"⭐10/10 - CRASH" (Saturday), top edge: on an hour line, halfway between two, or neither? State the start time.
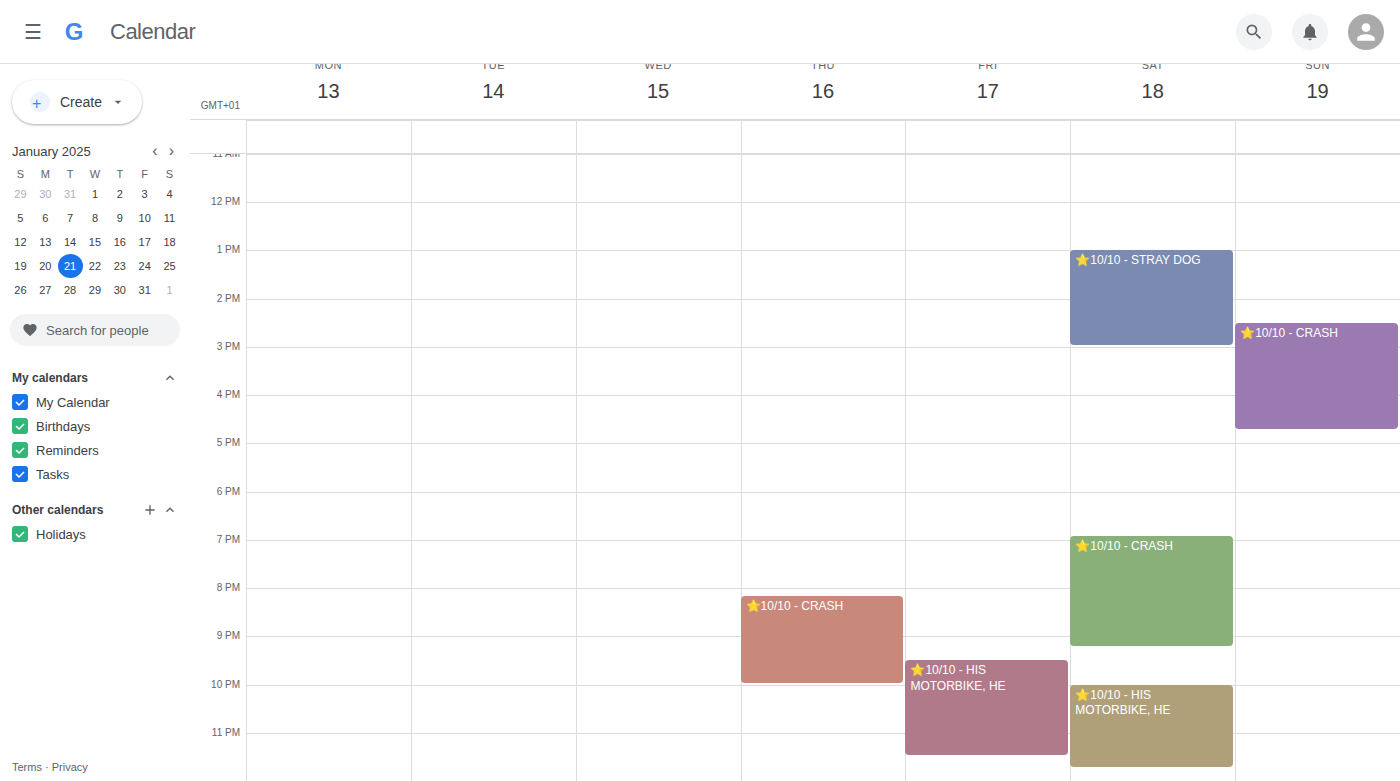
6:55 PM -- neither: 55 minutes below the 6 PM line and 5 minutes above the 7 PM line.